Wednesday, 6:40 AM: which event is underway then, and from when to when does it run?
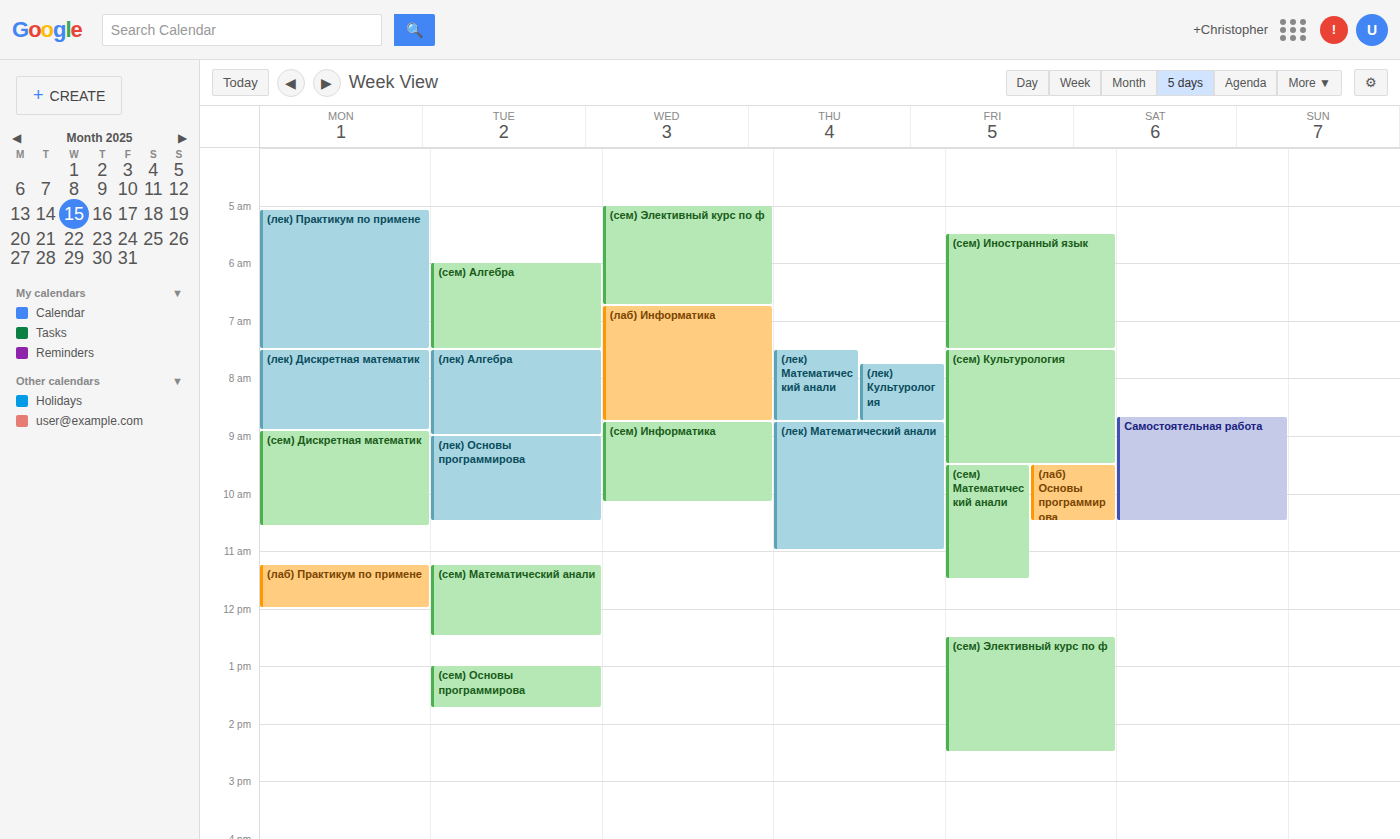
"(сем) Элективный курс по ф", 5:00 AM to 6:45 AM